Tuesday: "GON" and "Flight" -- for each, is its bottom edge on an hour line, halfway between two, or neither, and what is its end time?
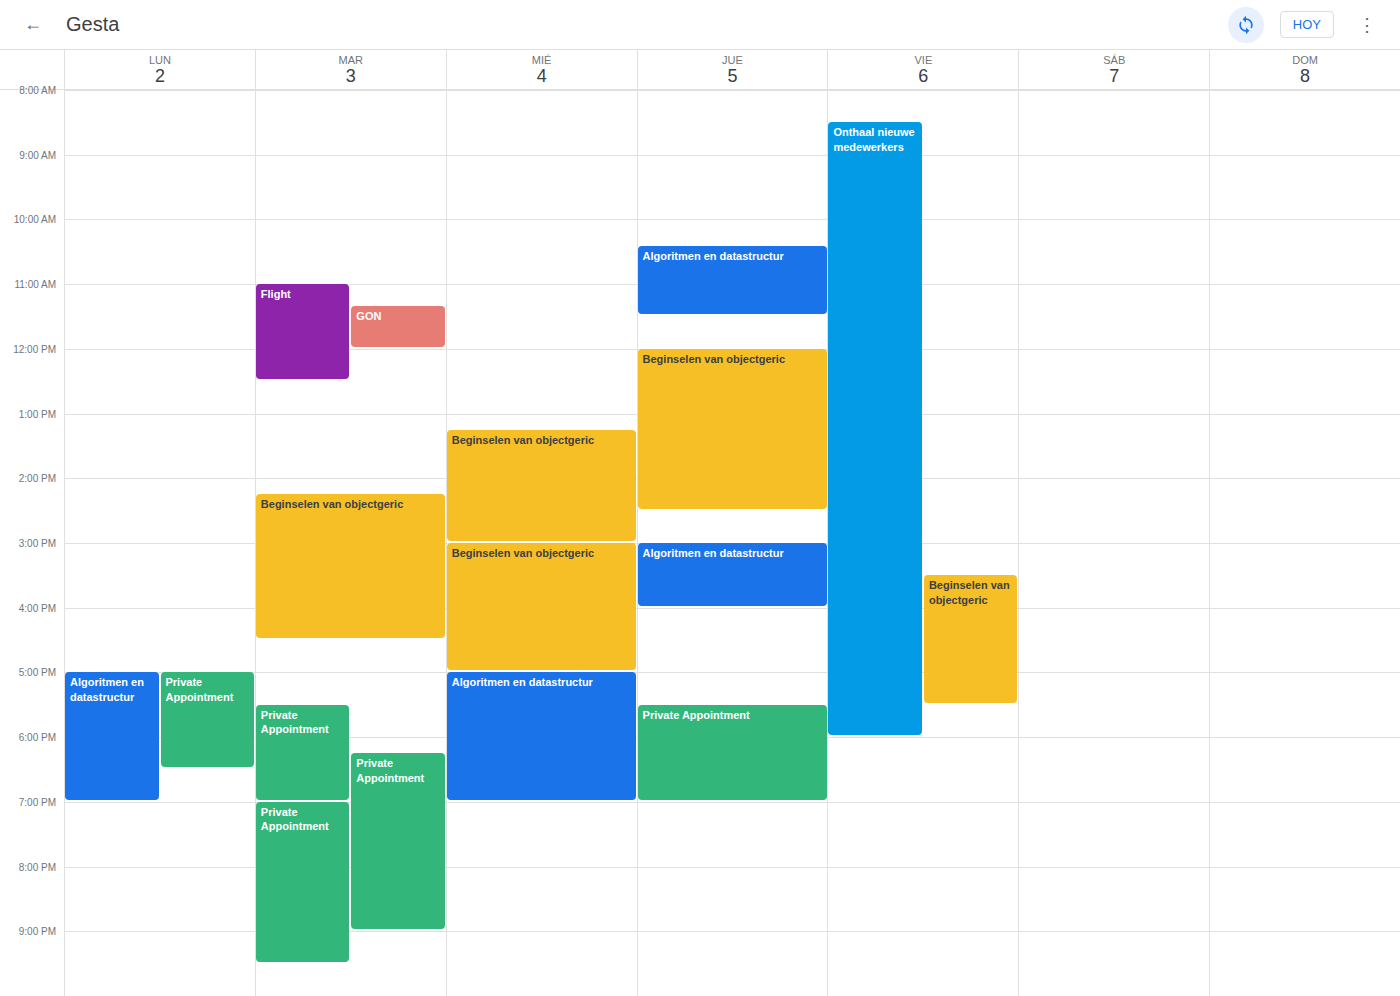
"GON": 12:00, exactly on the 12:00 line. "Flight": 12:30, halfway between the 12:00 and 13:00 lines.